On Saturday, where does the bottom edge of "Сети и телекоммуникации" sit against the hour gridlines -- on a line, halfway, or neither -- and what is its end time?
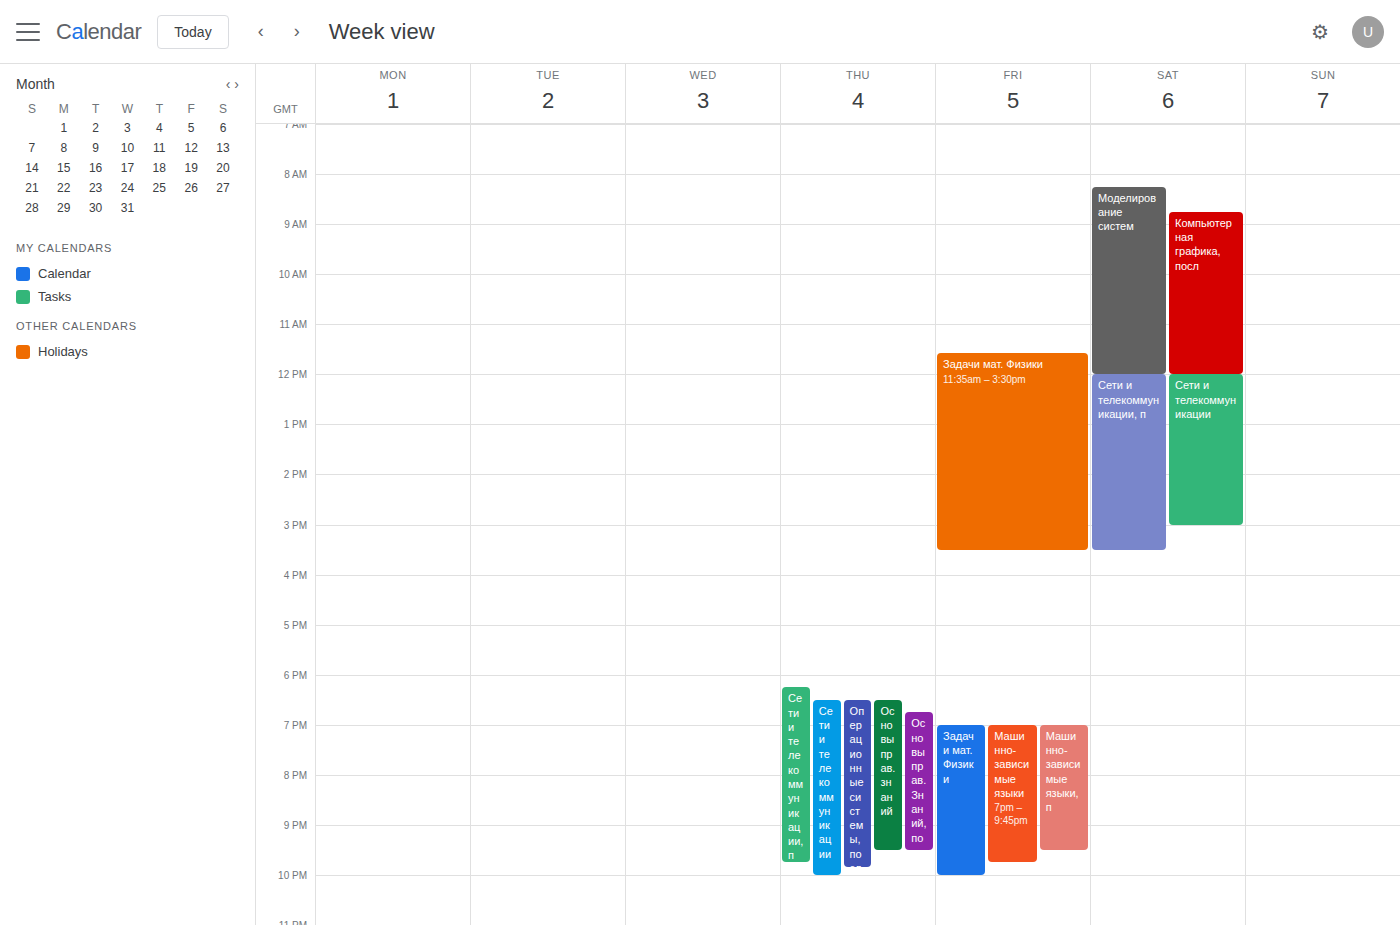
3:00 PM -- exactly on the 3 PM line.